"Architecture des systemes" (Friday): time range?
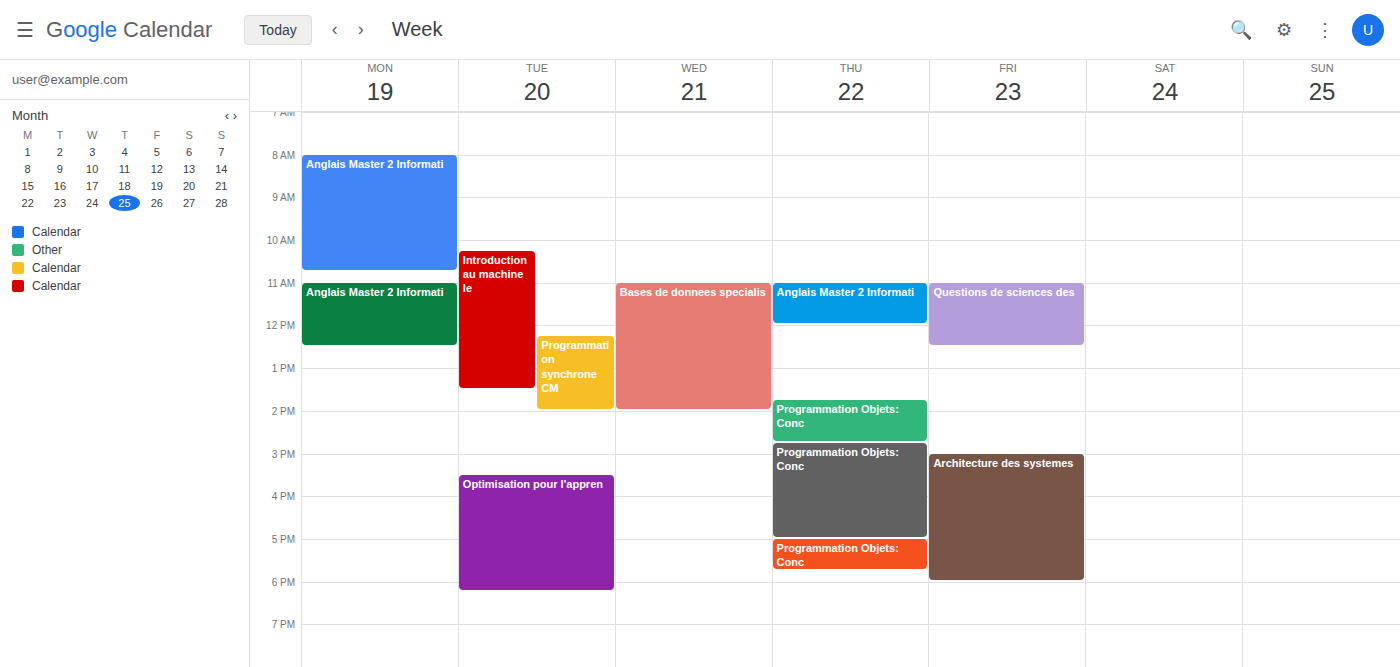
3:00 PM to 6:00 PM